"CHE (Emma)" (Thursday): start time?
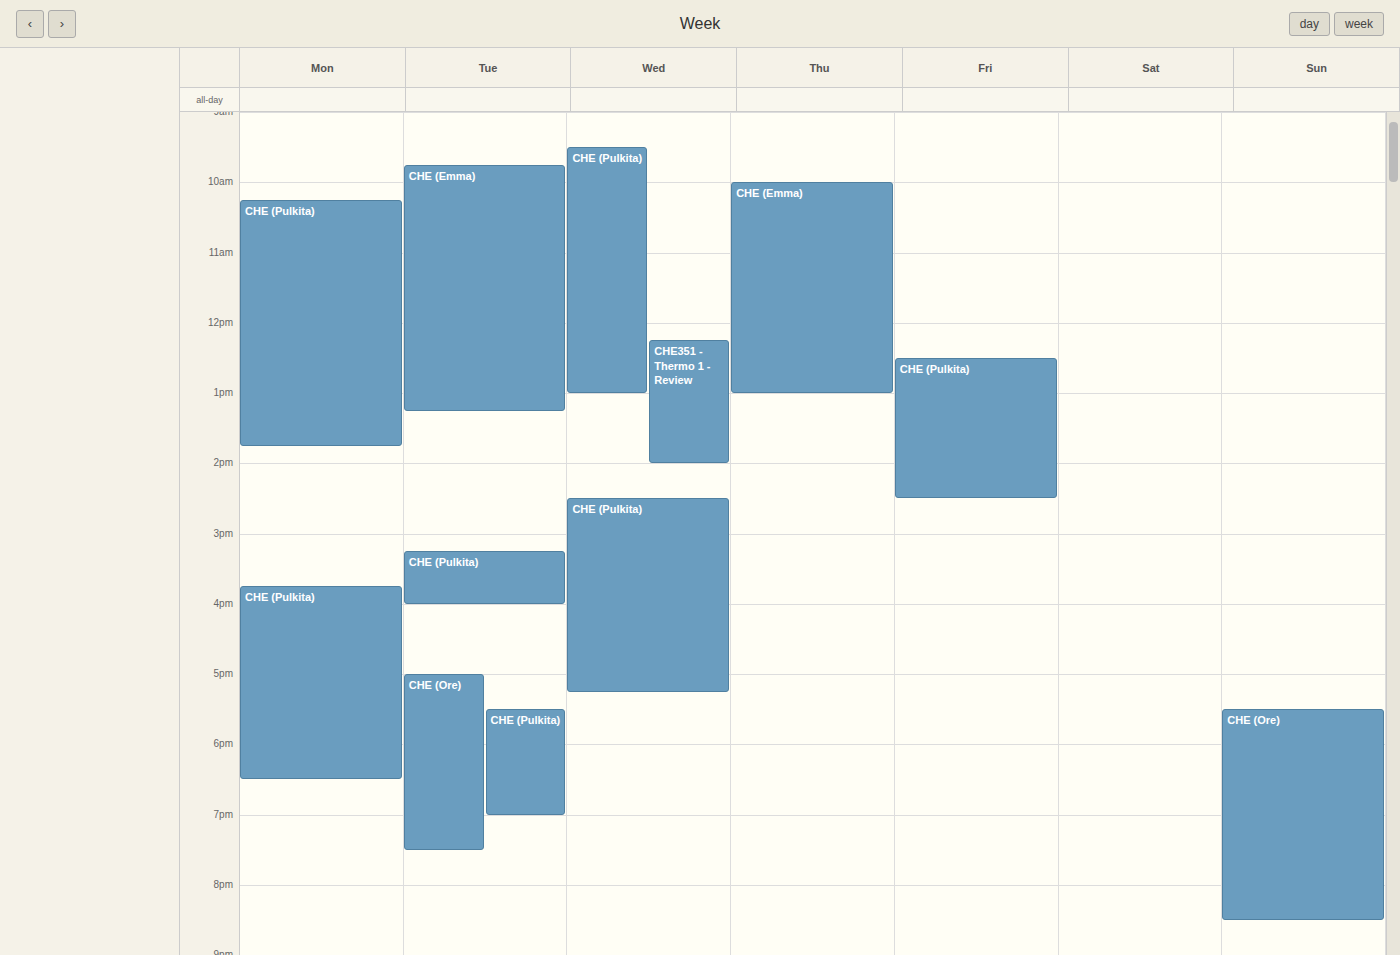
10:00